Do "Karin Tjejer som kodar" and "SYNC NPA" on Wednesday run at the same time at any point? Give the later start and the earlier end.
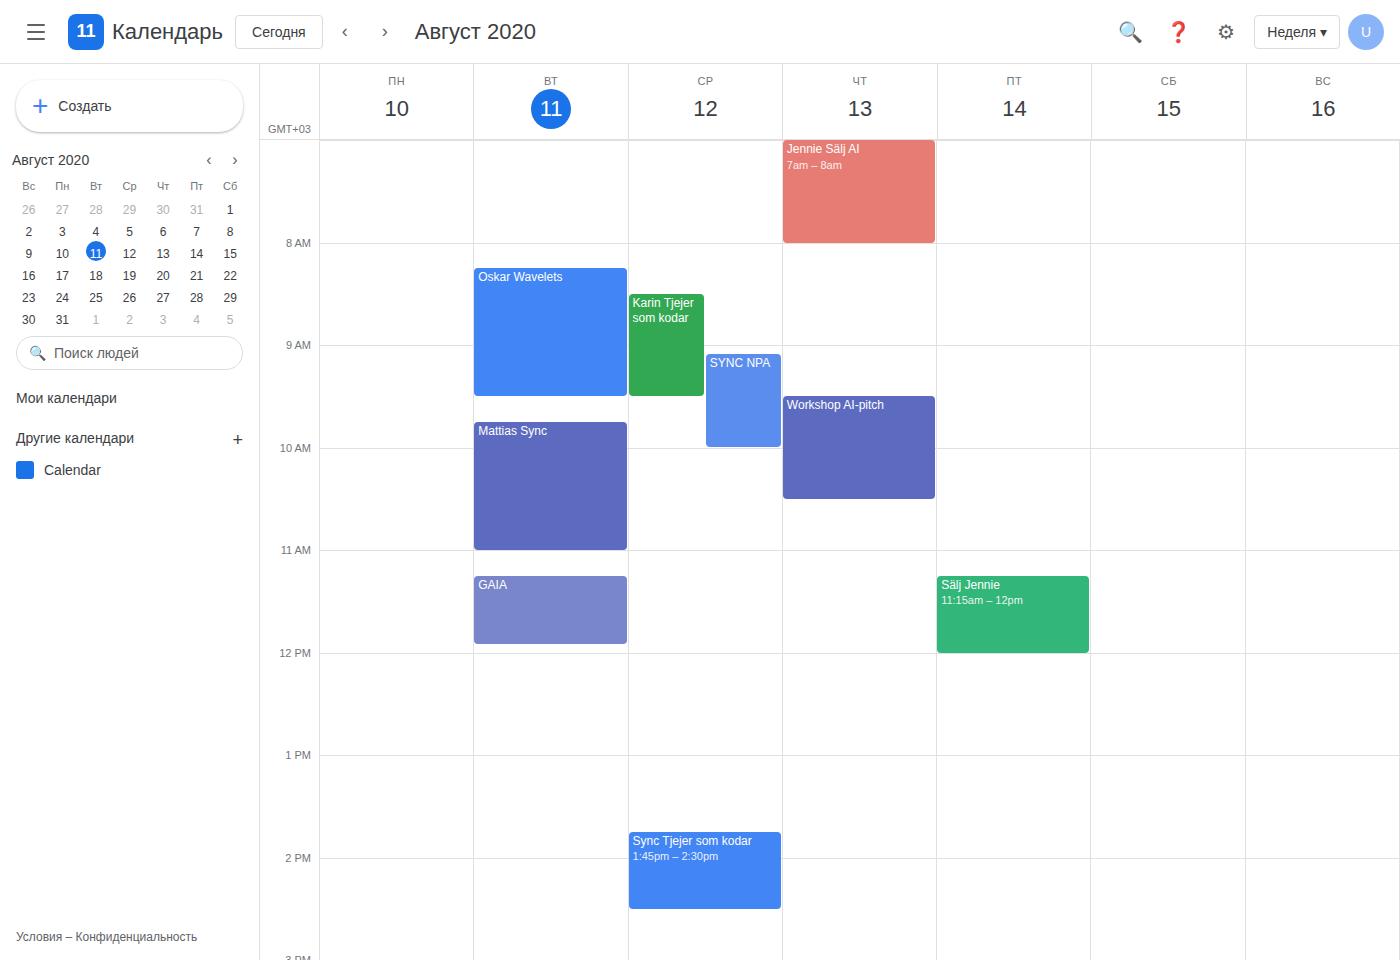
"SYNC NPA" starts at 9:05 AM, before "Karin Tjejer som kodar" ends at 9:30 AM -- they overlap.